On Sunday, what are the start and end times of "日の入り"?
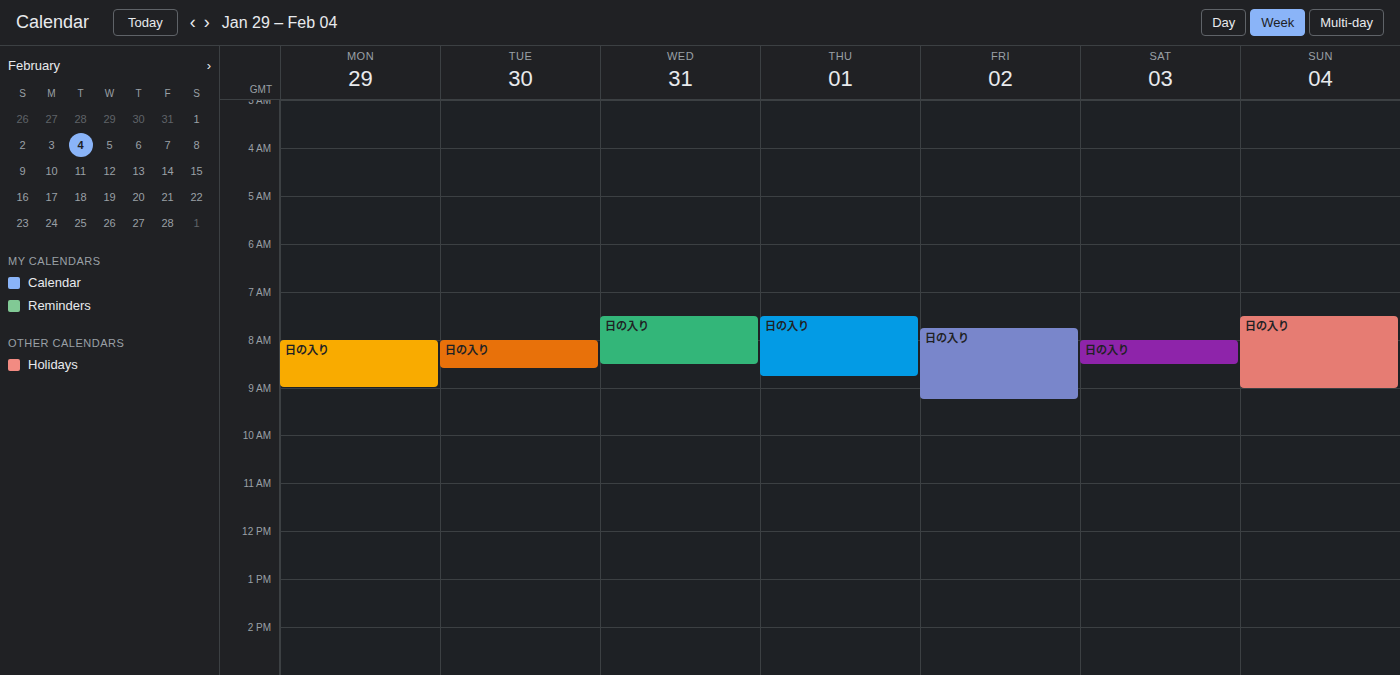
7:30 AM to 9:00 AM